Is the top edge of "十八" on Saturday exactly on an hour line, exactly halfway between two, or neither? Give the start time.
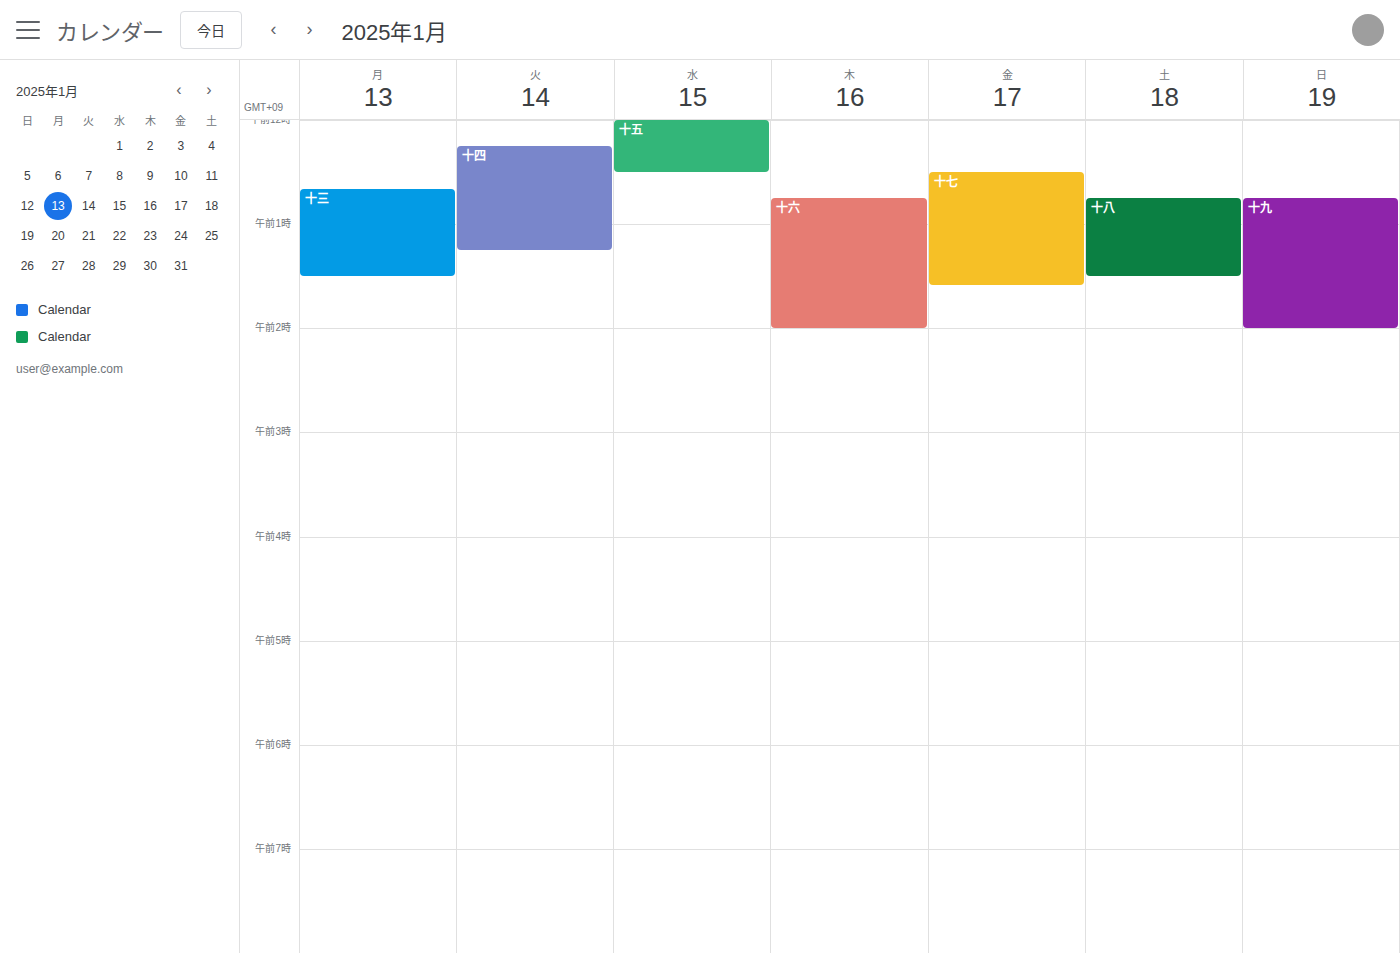
12:45 AM -- neither: three quarters of the way from the 12 AM line to the 1 AM line.